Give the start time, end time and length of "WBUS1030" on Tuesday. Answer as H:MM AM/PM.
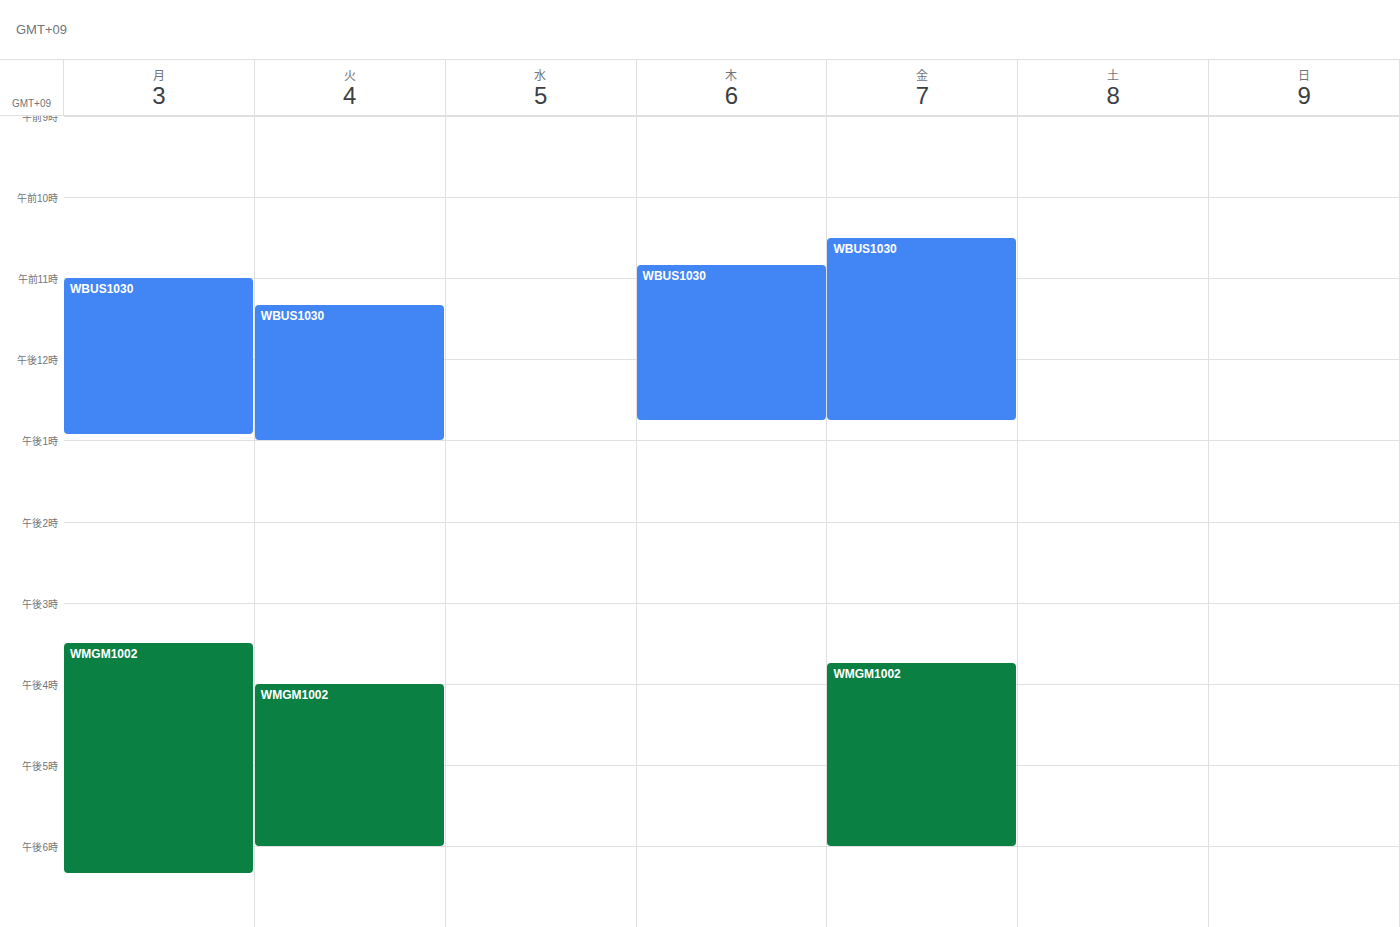
11:20 AM to 1:00 PM, 1 hour 40 minutes